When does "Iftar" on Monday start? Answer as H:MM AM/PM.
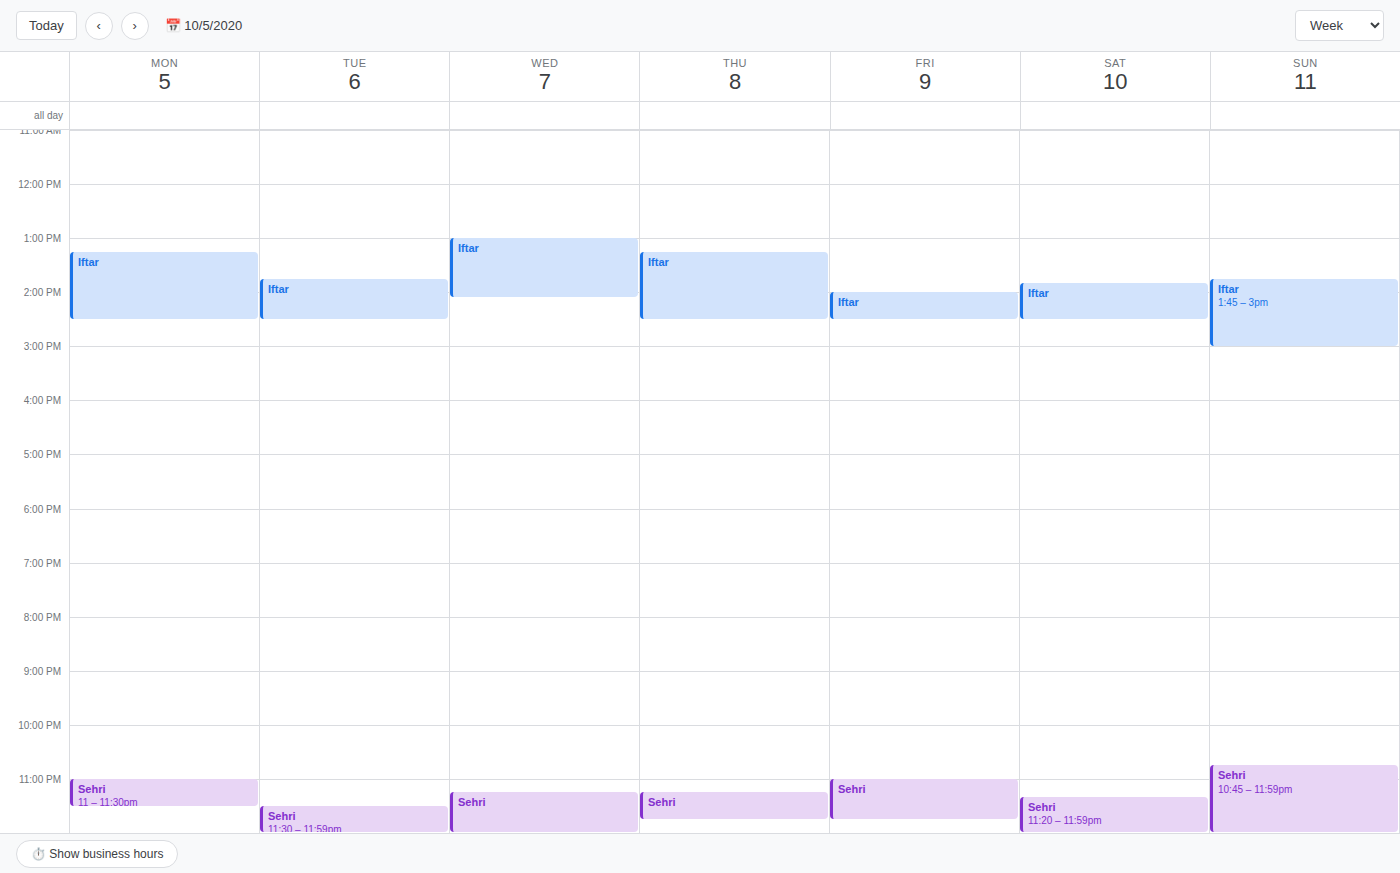
1:15 PM